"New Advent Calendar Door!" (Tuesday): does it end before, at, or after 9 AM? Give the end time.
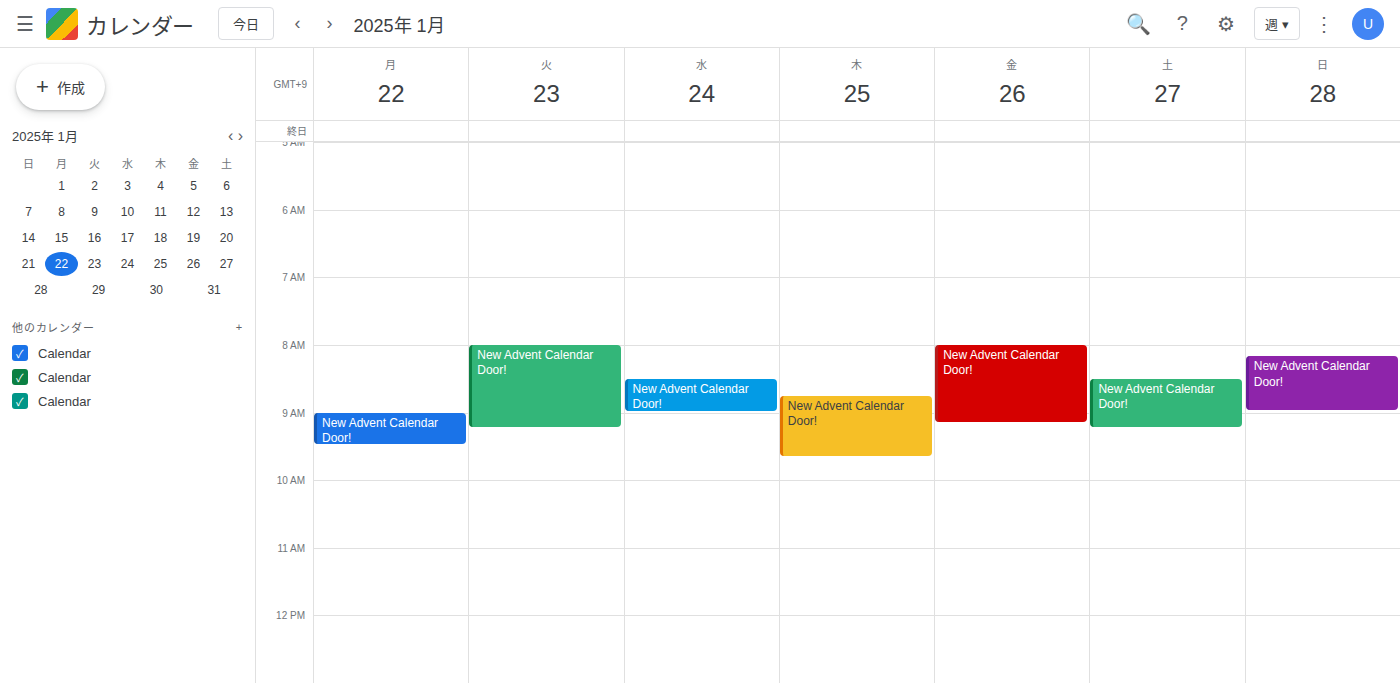
9:15 AM -- after 9 AM, 15 minutes below the 9 AM line.